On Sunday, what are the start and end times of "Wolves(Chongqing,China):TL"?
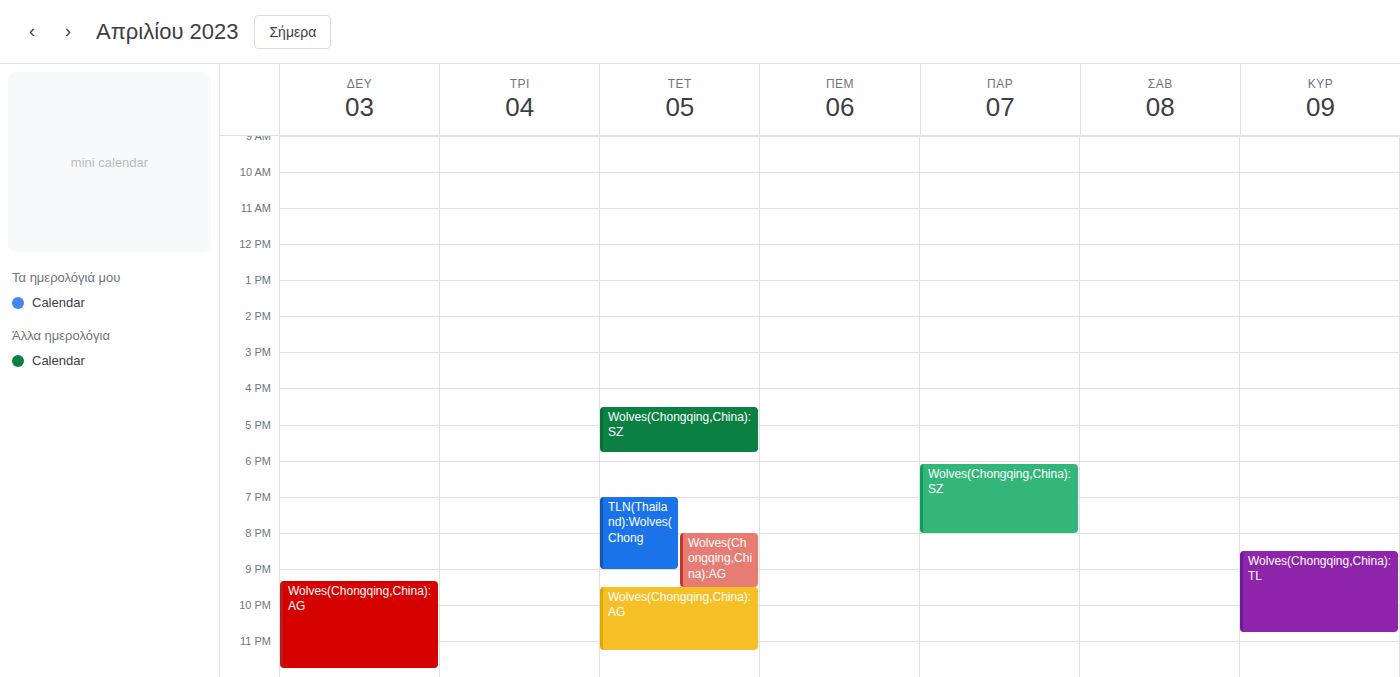
8:30 PM to 10:45 PM